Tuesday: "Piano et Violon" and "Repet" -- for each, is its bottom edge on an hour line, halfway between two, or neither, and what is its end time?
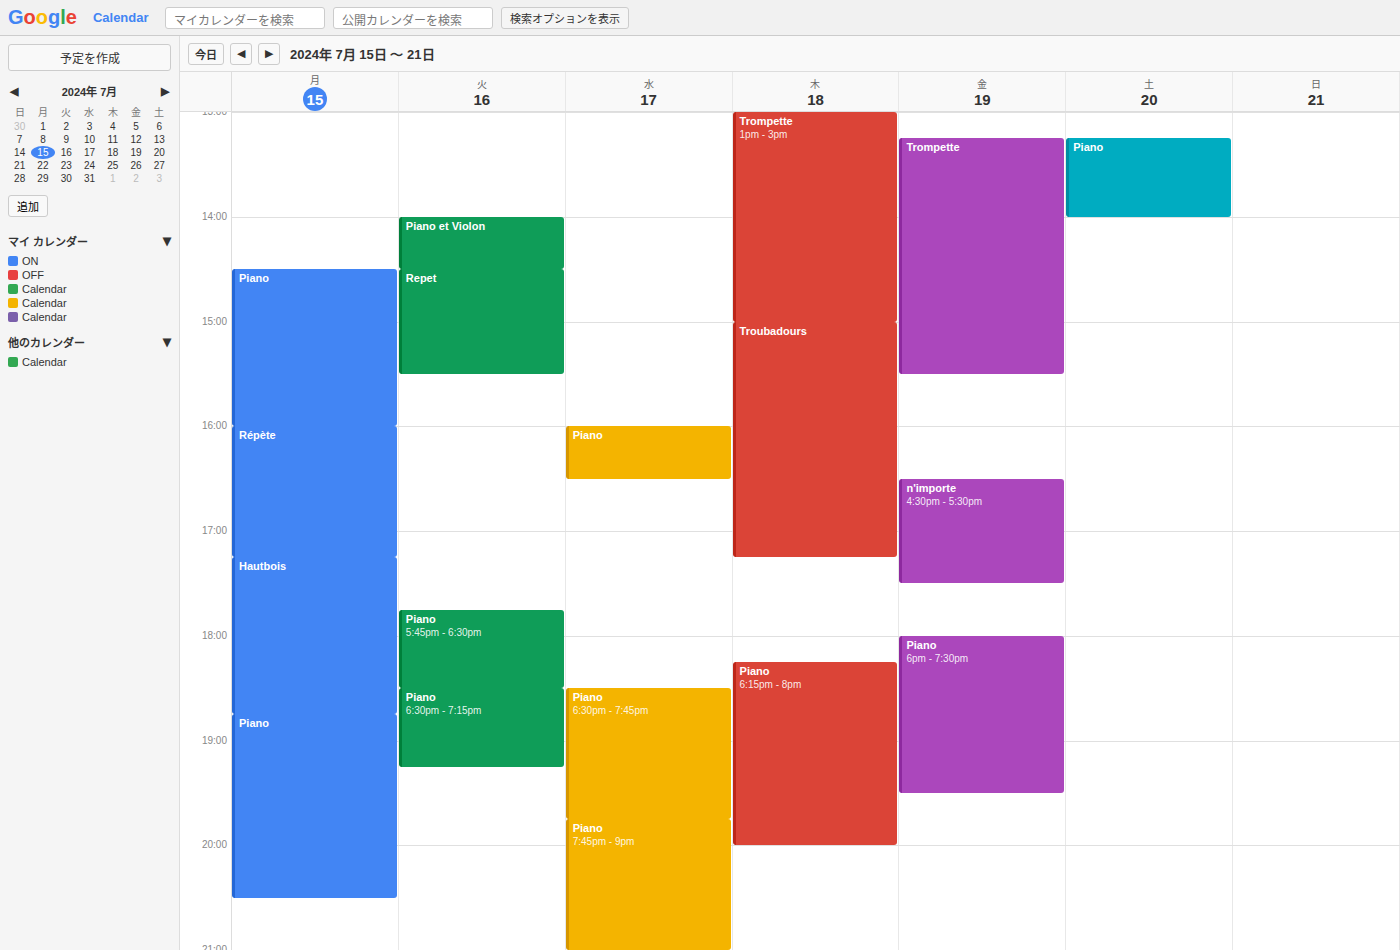
"Piano et Violon": 2:30 PM, halfway between the 2 PM and 3 PM lines. "Repet": 3:30 PM, halfway between the 3 PM and 4 PM lines.